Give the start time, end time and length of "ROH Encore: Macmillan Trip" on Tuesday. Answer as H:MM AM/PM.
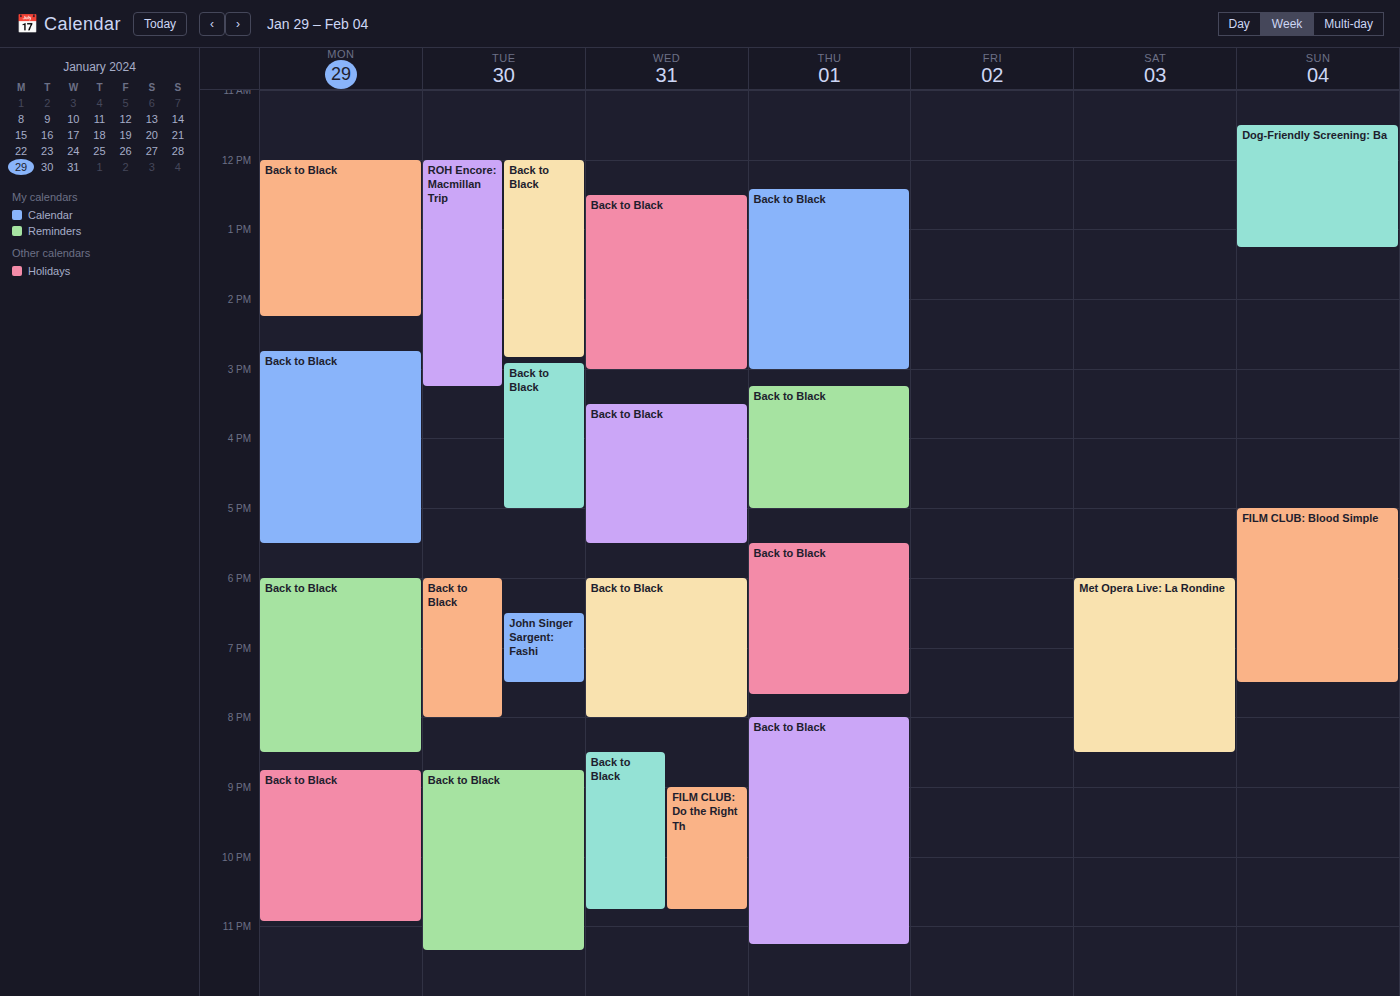
12:00 PM to 3:15 PM, 3 hours 15 minutes